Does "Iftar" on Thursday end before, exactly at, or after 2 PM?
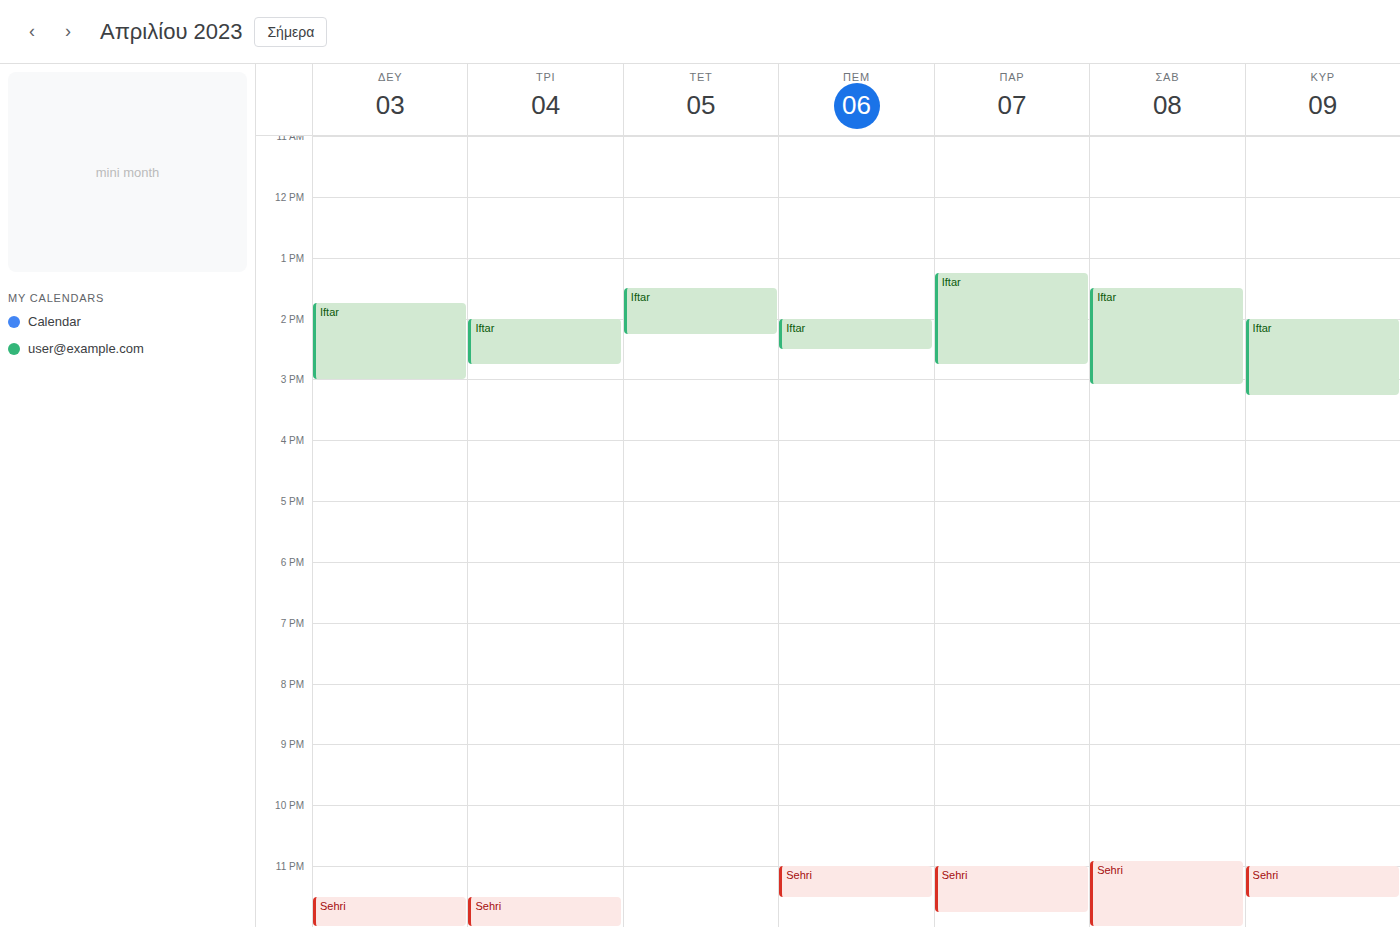
2:30 PM -- after 2 PM, 30 minutes below the 2 PM line.